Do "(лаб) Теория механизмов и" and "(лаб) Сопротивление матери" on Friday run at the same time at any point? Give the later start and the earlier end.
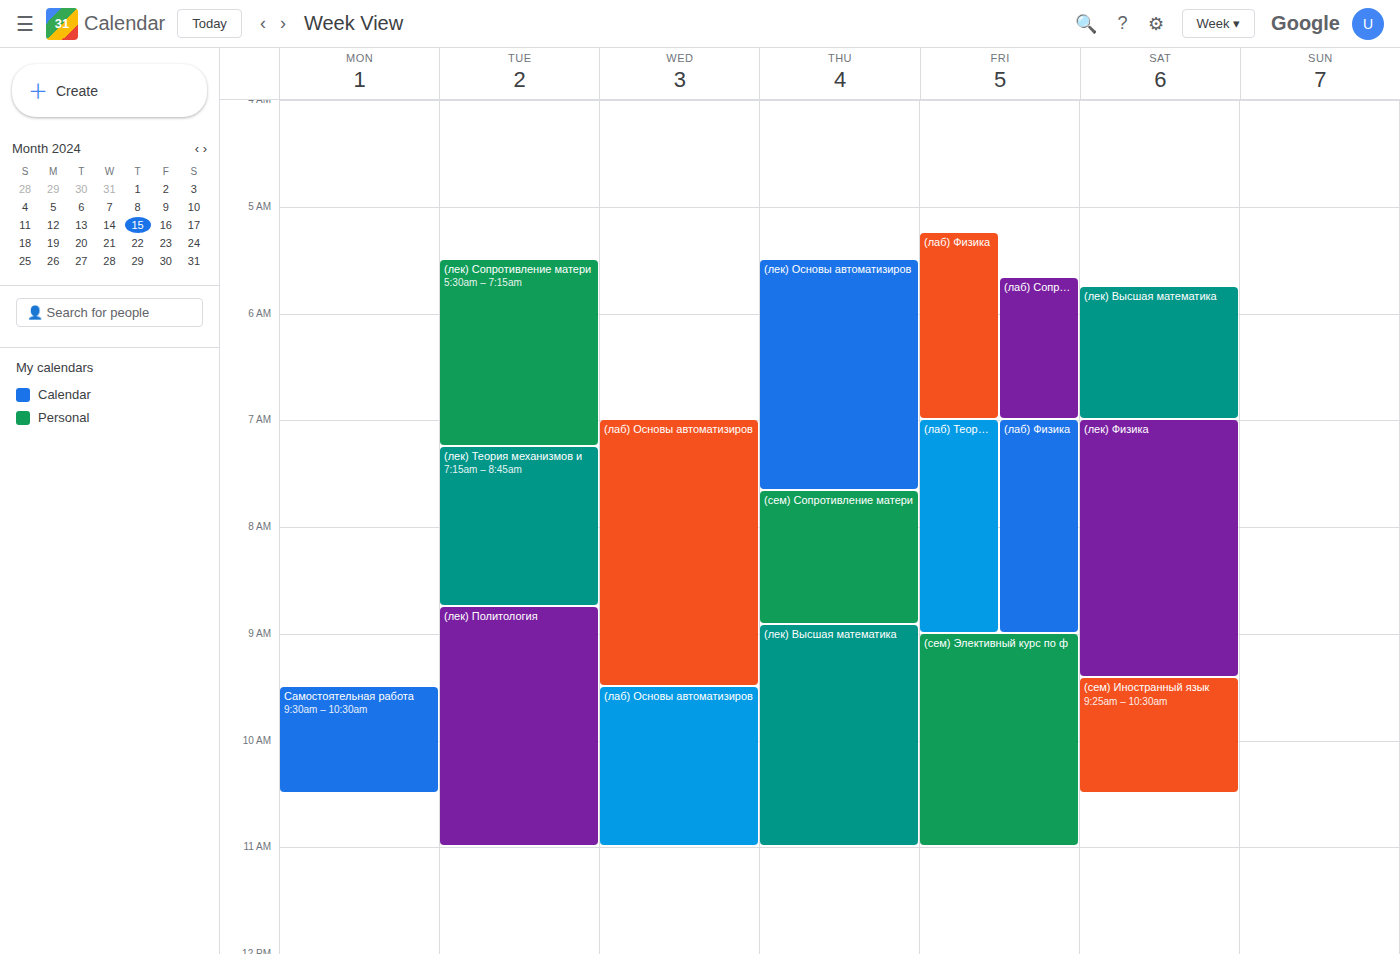
"(лаб) Сопротивление матери" ends at 07:00, exactly when "(лаб) Теория механизмов и" starts -- they touch but do not overlap.